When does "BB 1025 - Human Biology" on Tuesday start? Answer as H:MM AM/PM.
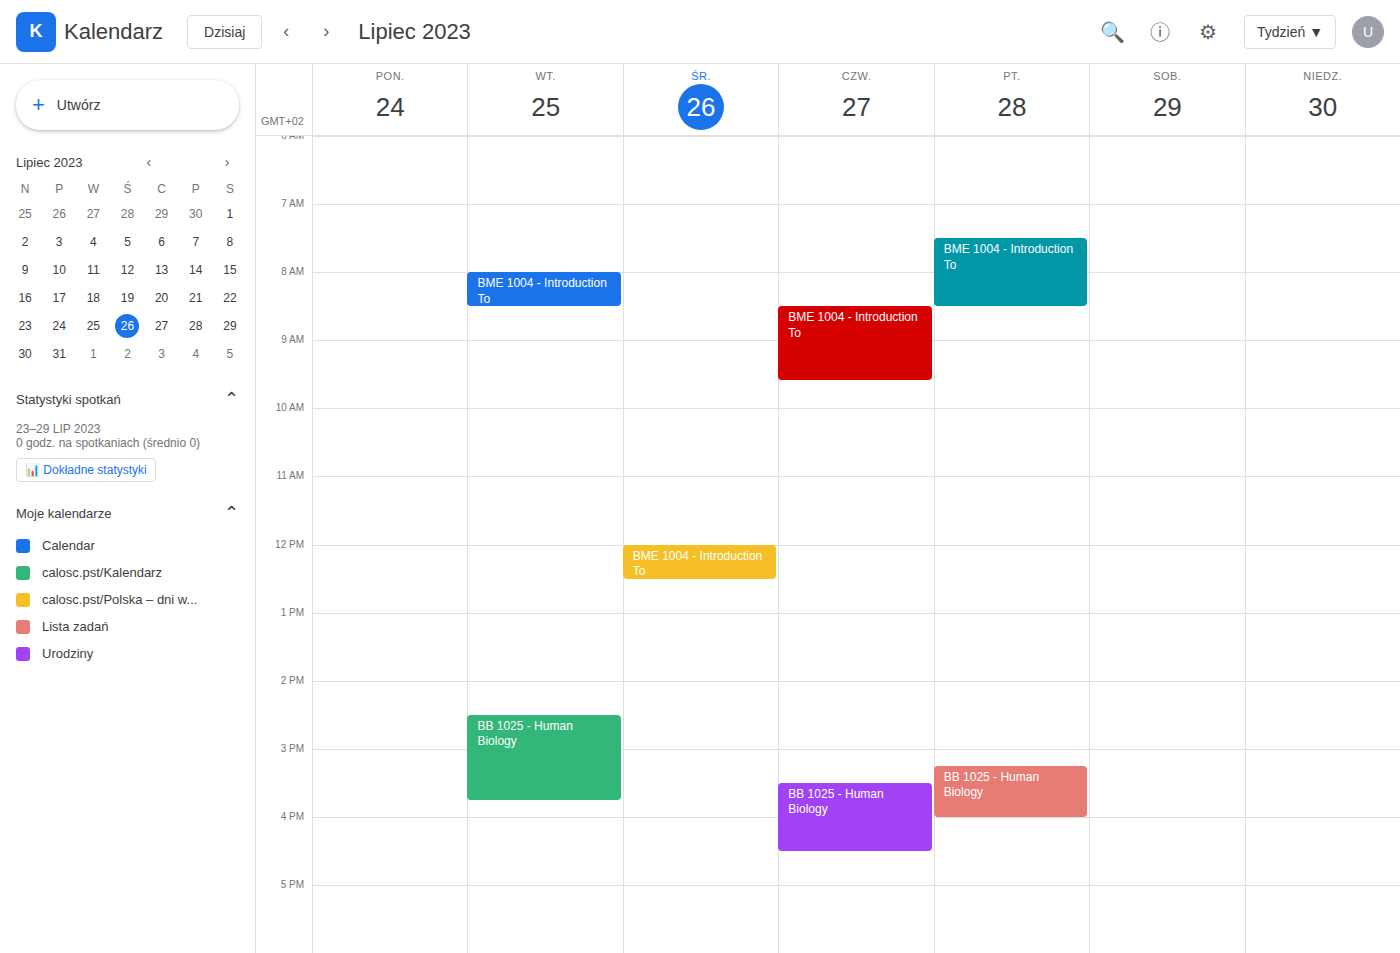
2:30 PM